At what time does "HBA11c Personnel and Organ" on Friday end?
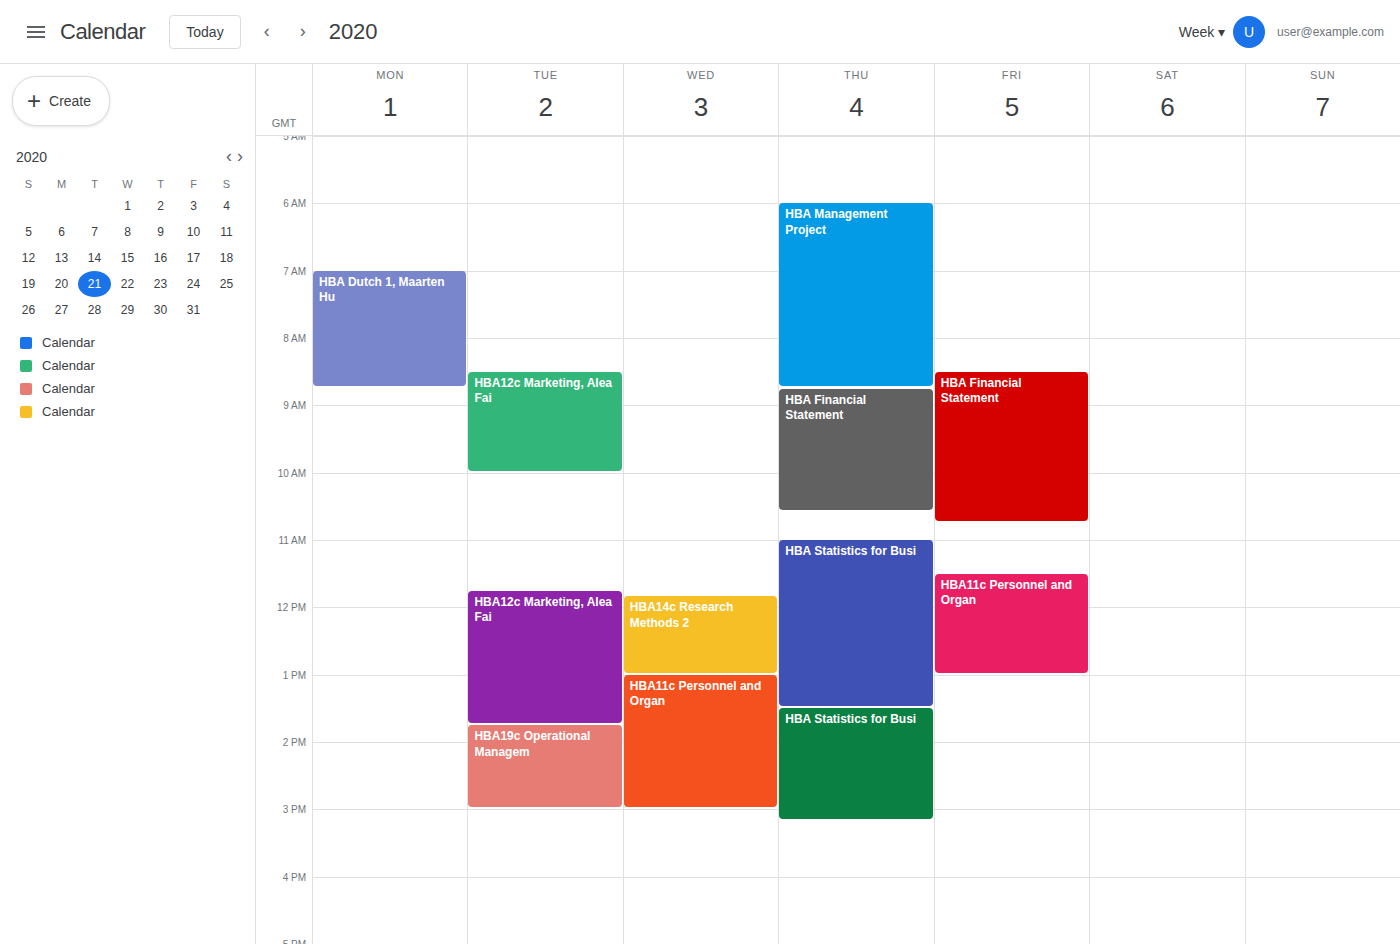
1:00 PM